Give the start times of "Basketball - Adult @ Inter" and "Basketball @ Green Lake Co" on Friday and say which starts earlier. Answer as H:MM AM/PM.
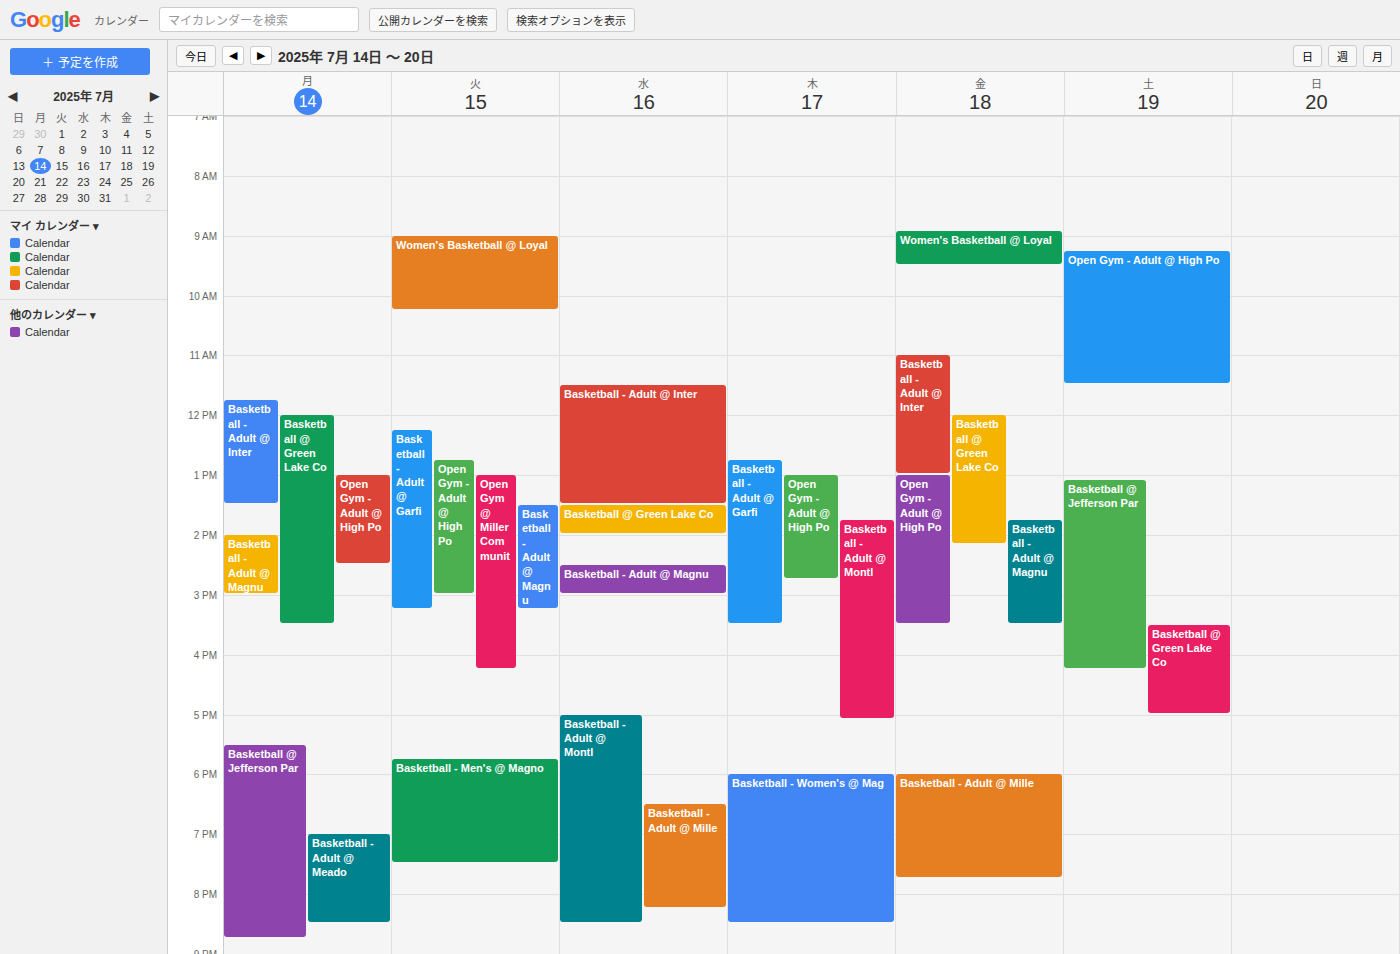
"Basketball - Adult @ Inter" 11:00 AM; "Basketball @ Green Lake Co" 12:00 PM.